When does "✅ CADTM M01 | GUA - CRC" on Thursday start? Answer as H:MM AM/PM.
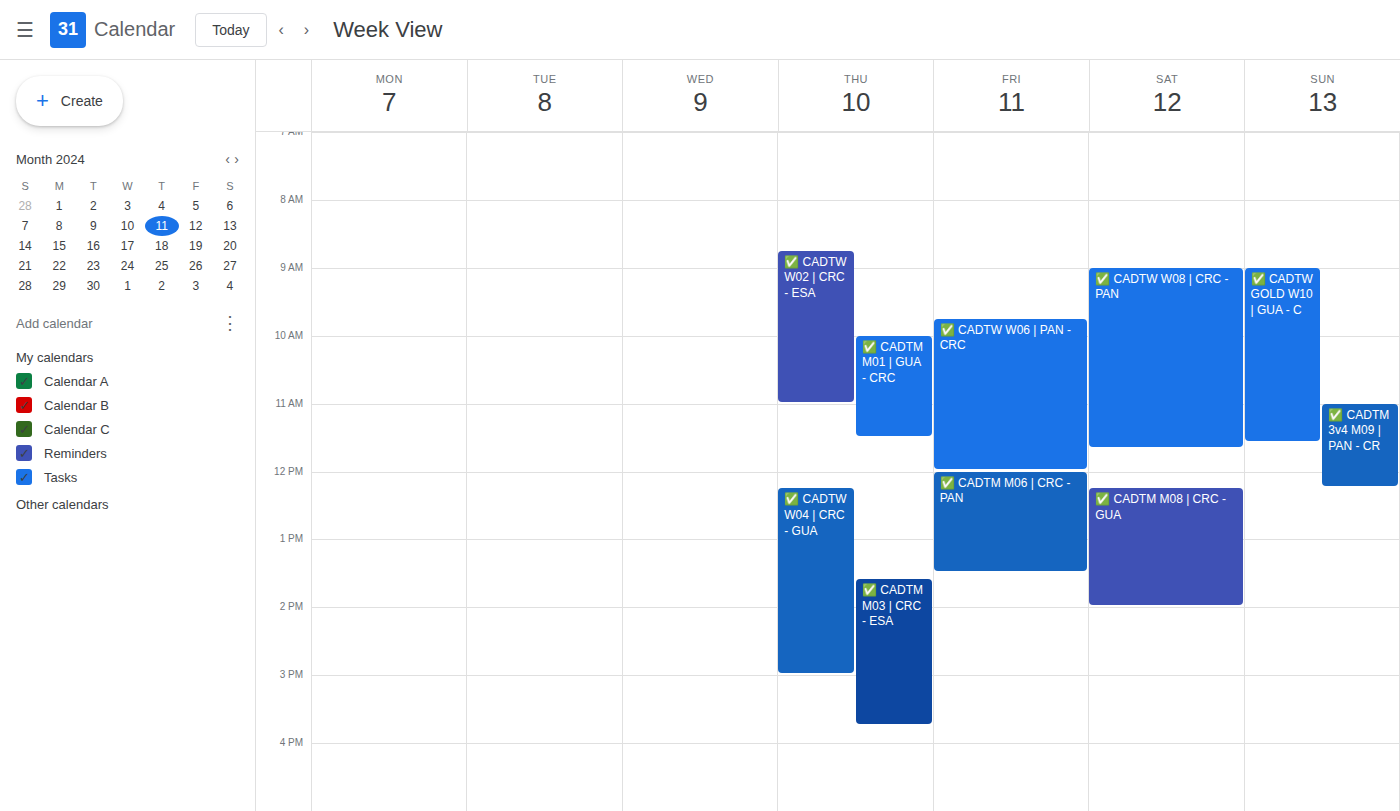
10:00 AM